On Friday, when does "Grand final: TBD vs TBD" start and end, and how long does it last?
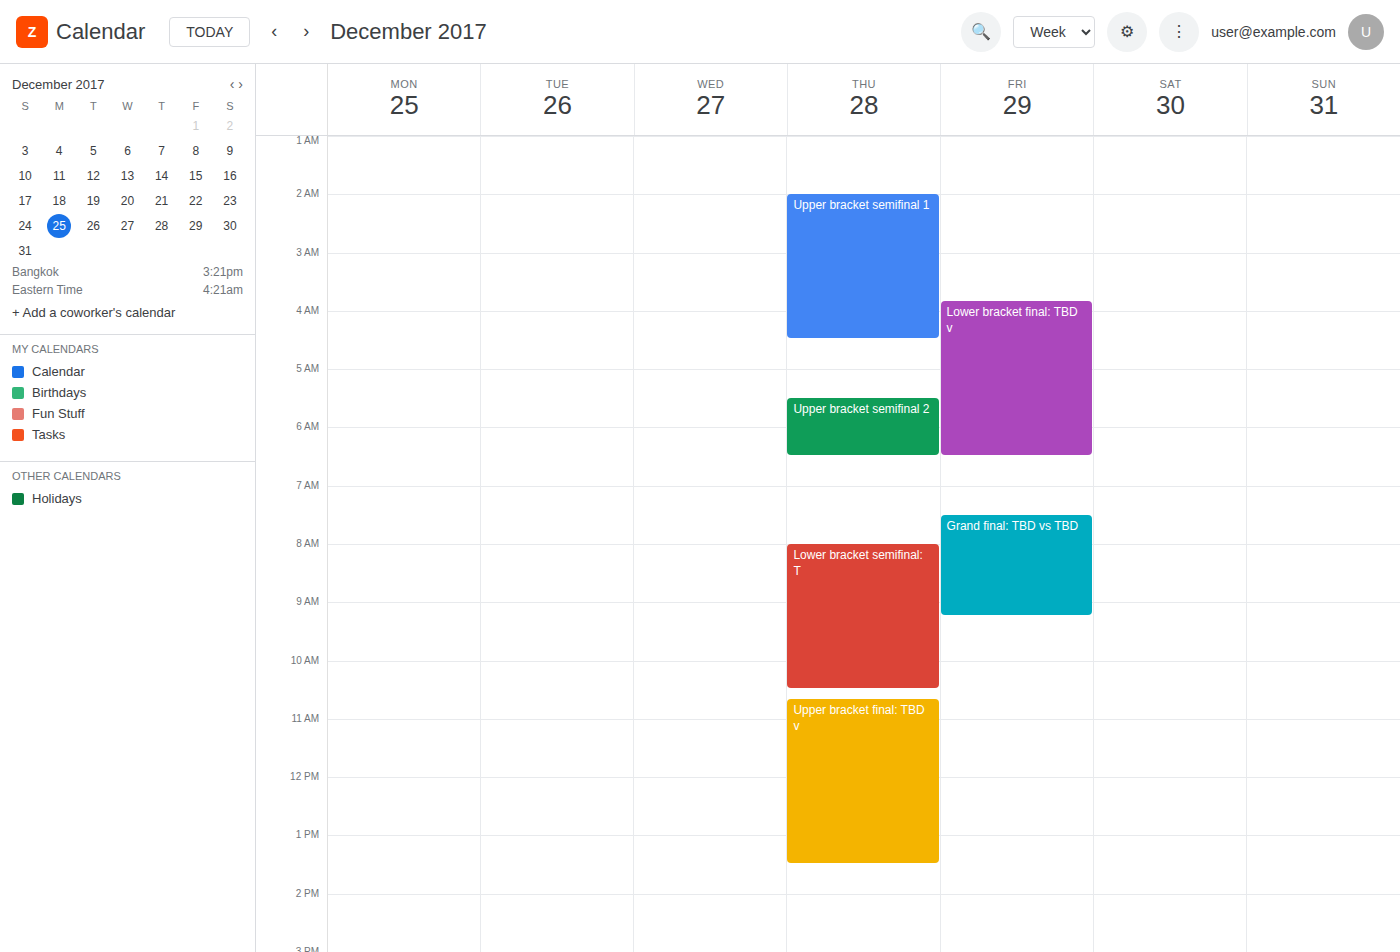
7:30 AM to 9:15 AM, 1 hour 45 minutes